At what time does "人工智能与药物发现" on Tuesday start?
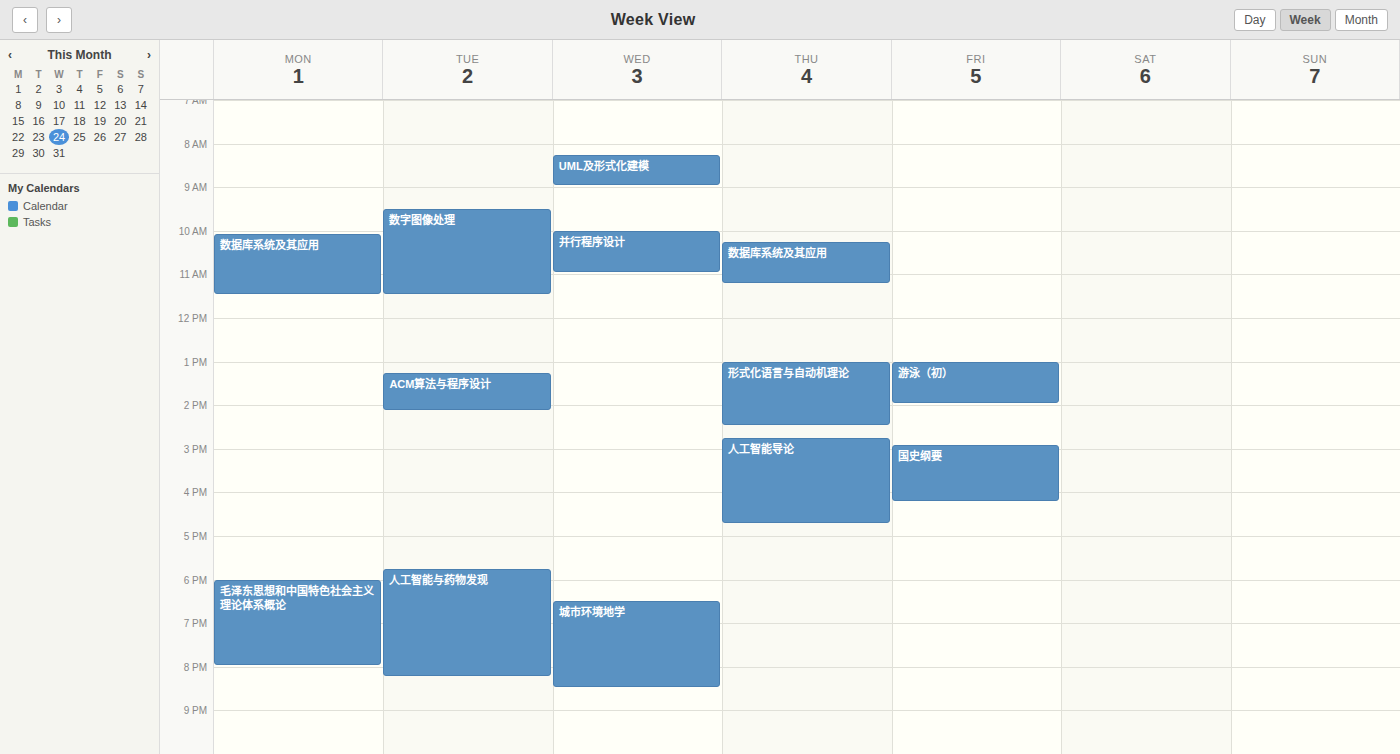
5:45 PM